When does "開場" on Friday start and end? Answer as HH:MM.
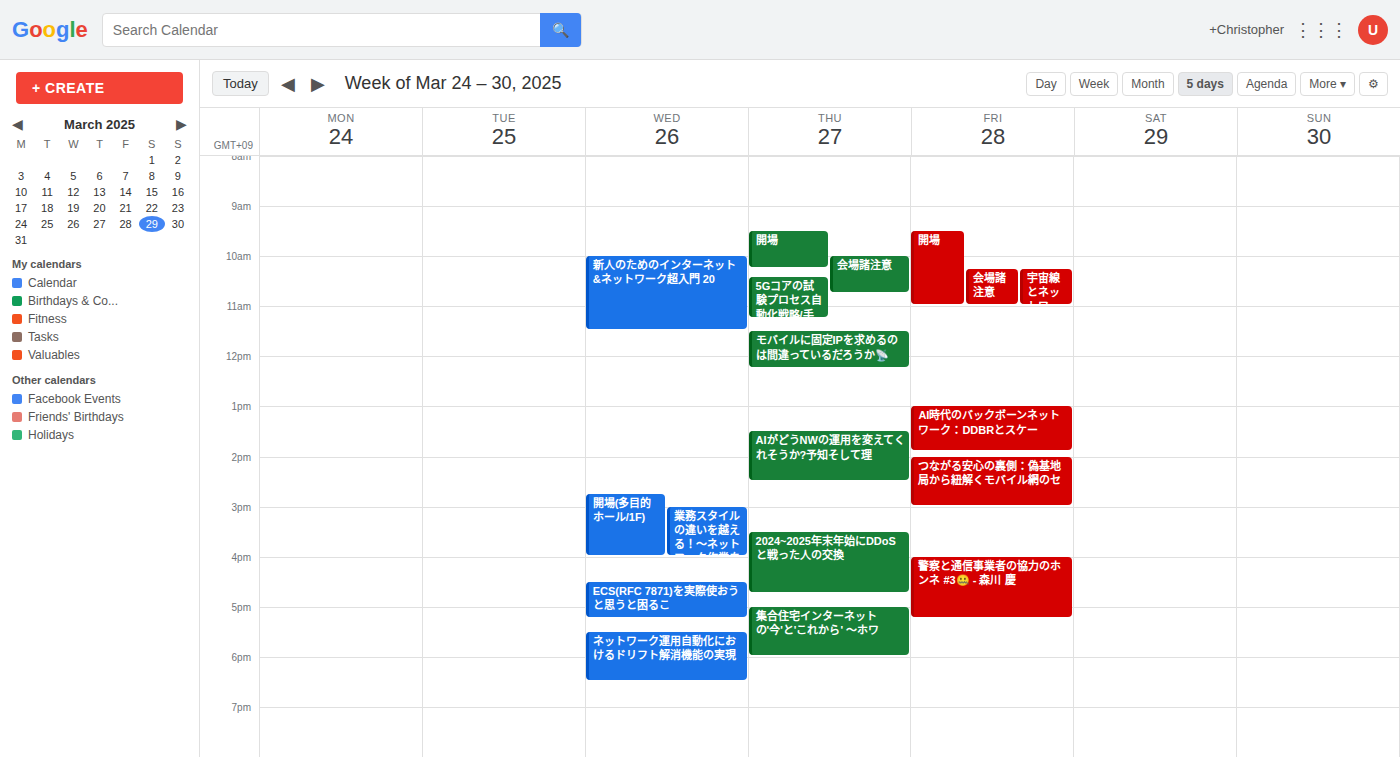
09:30 to 11:00